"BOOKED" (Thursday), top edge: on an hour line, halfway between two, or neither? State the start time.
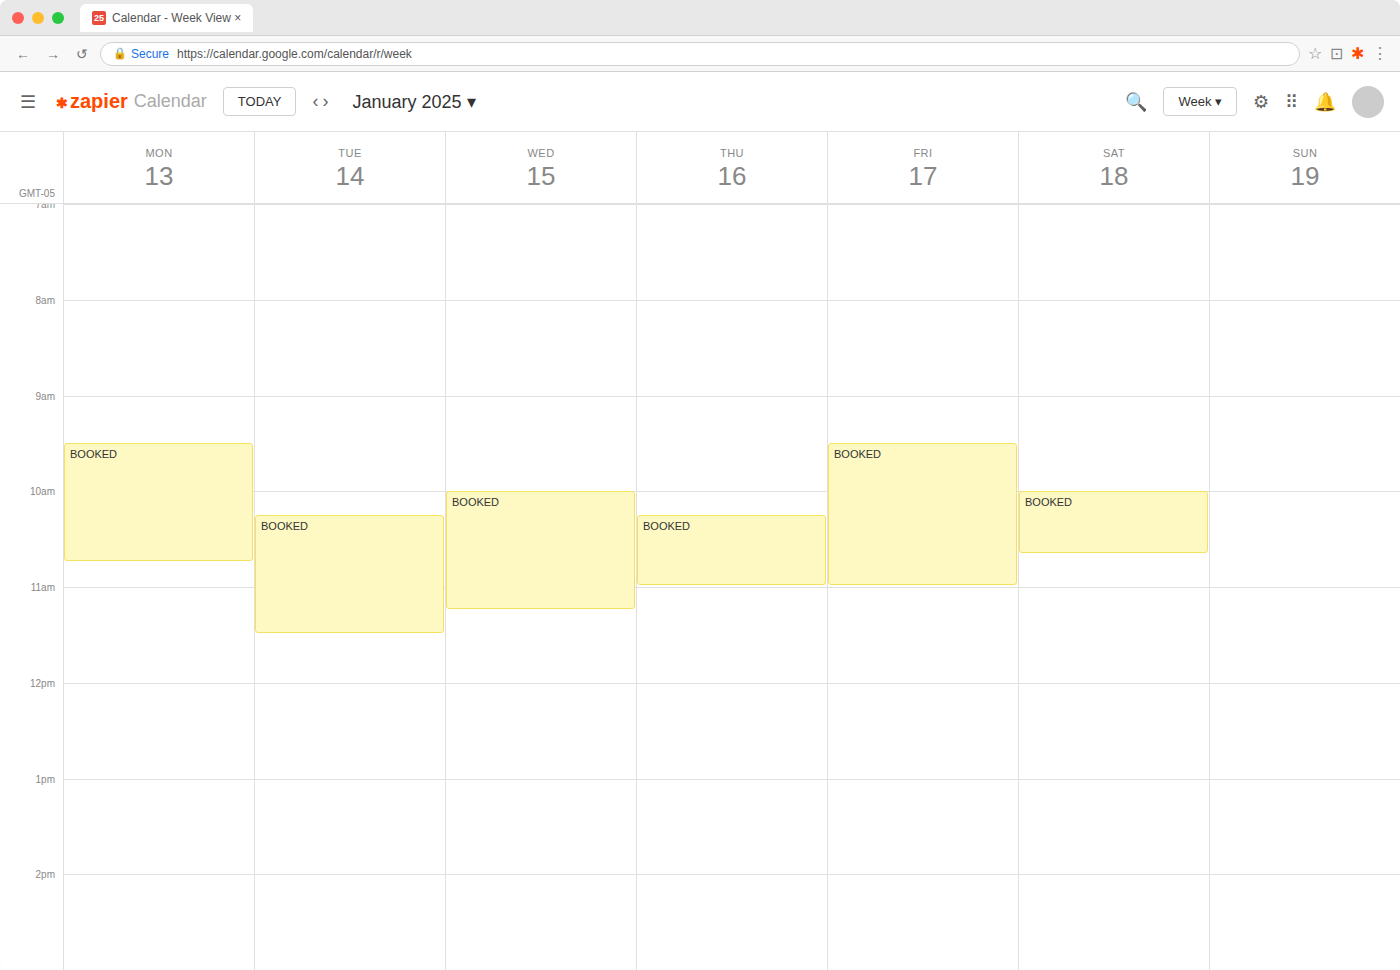
10:15 AM -- neither: a quarter of the way from the 10 AM line to the 11 AM line.